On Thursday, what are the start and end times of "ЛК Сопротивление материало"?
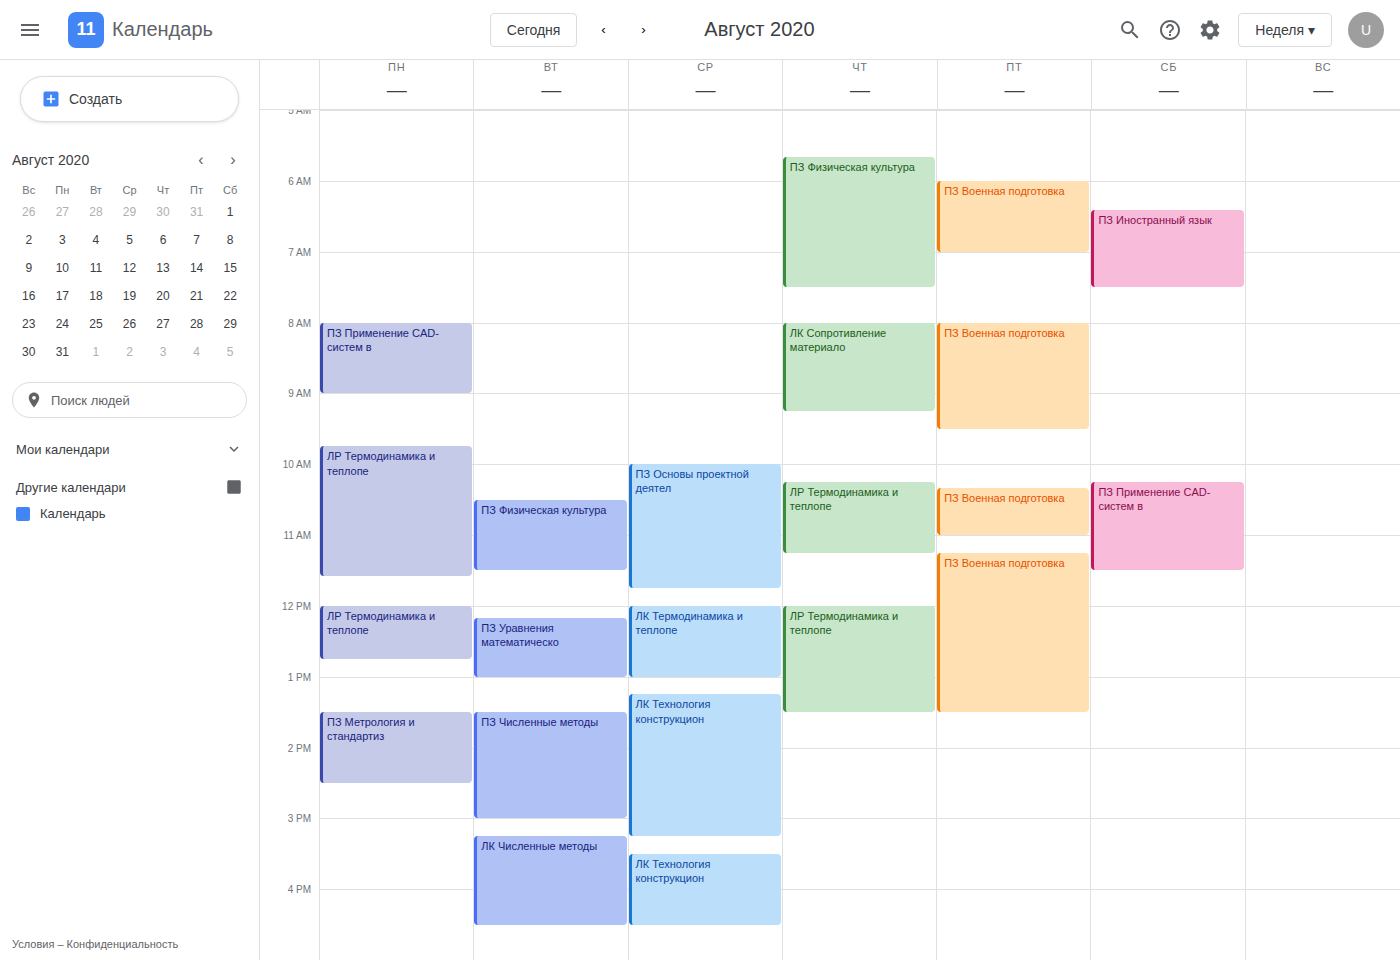
08:00 to 09:15